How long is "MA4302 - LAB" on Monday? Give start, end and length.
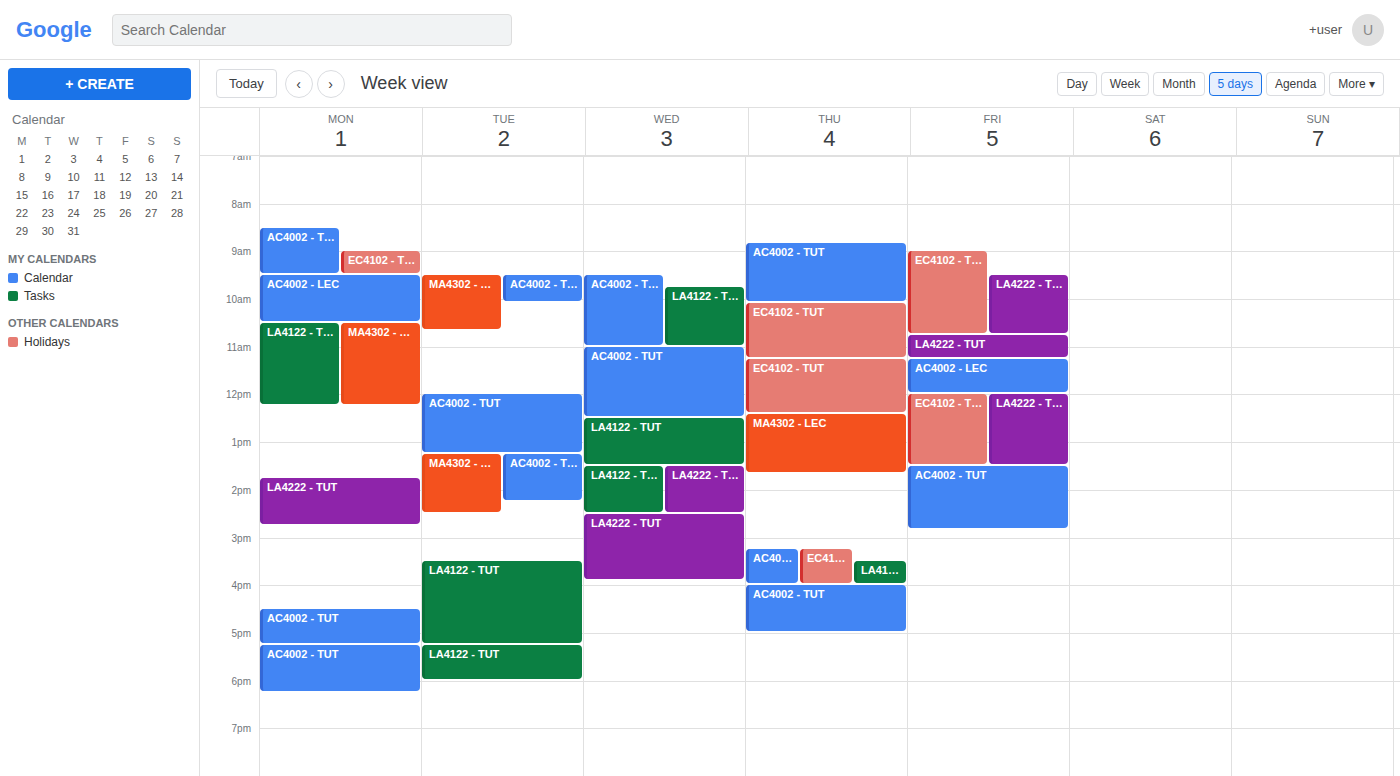
10:30 AM to 12:15 PM, 1 hour 45 minutes